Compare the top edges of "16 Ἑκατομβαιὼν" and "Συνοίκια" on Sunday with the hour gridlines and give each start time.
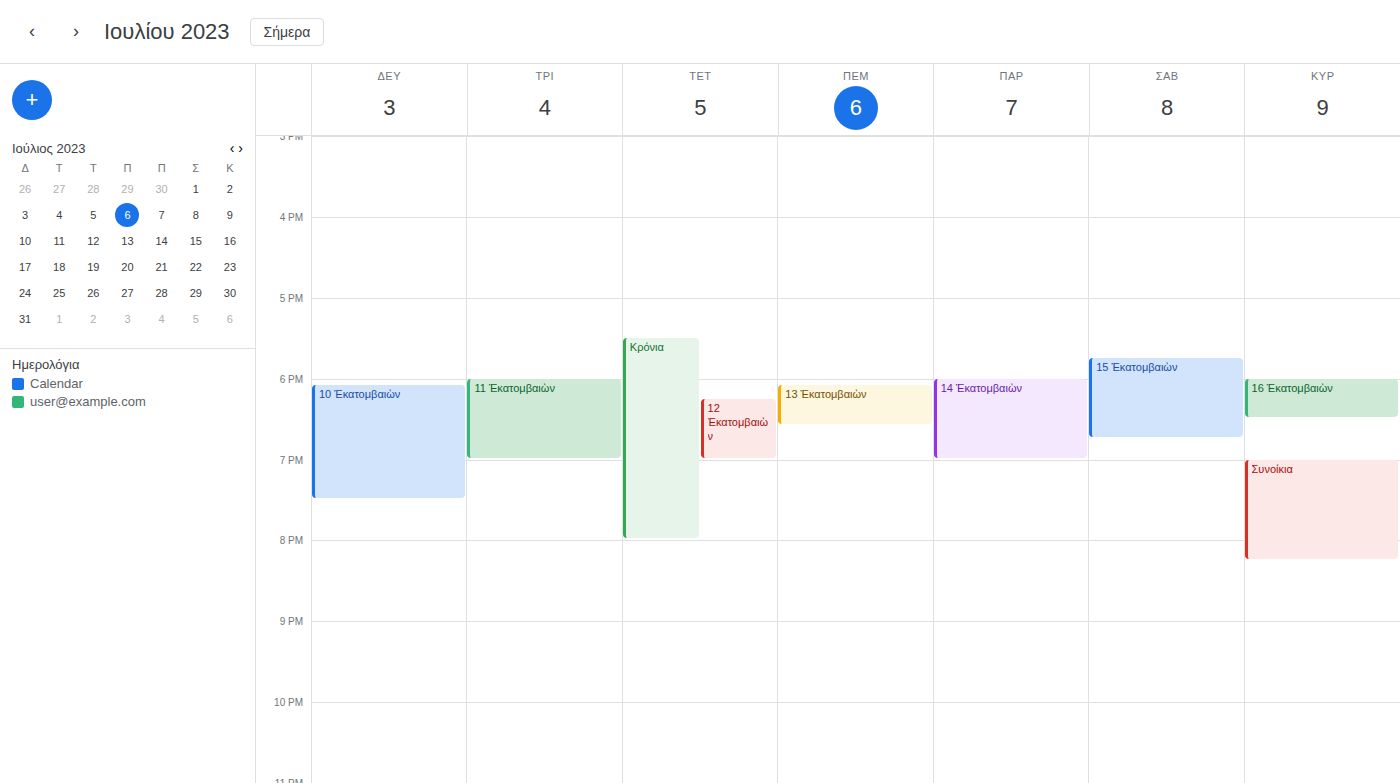
"16 Ἑκατομβαιὼν": 6:00 PM, exactly on the 6 PM line. "Συνοίκια": 7:00 PM, exactly on the 7 PM line.